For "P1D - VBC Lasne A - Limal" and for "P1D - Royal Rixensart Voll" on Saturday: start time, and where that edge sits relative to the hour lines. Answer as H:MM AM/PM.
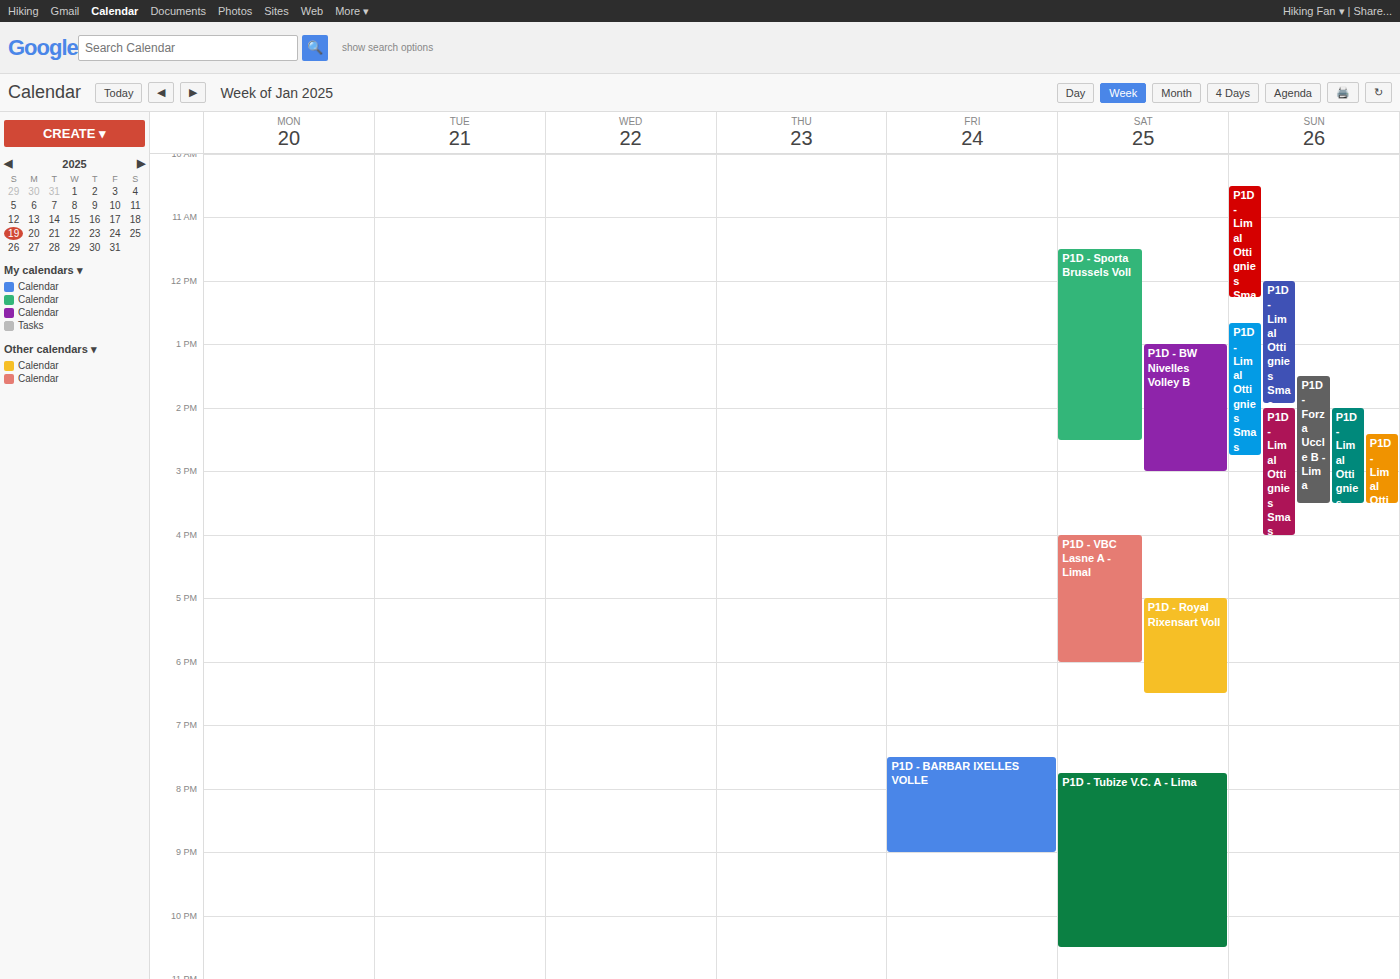
"P1D - VBC Lasne A - Limal": 4:00 PM, exactly on the 4 PM line. "P1D - Royal Rixensart Voll": 5:00 PM, exactly on the 5 PM line.